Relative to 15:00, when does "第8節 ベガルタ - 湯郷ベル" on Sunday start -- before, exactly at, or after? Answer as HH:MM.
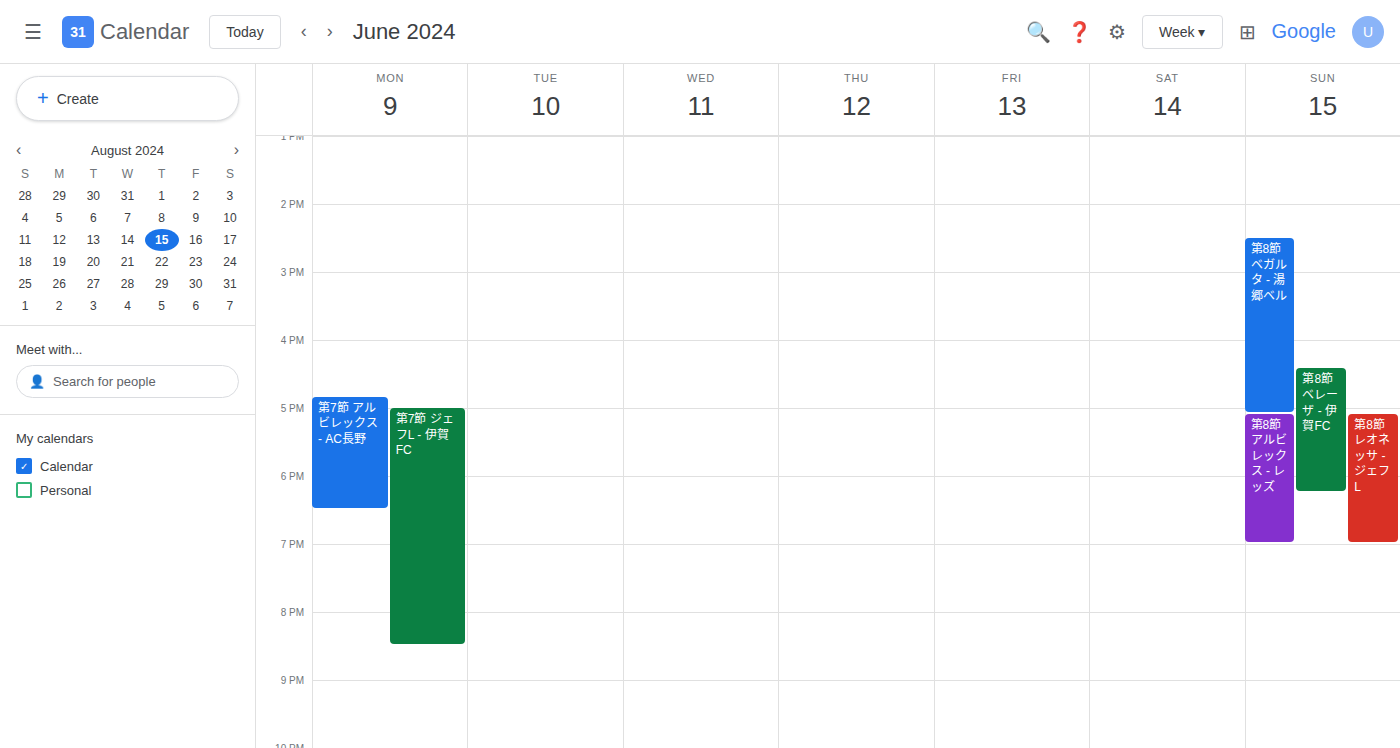
14:30 -- before 15:00, 30 minutes above the 15:00 line.